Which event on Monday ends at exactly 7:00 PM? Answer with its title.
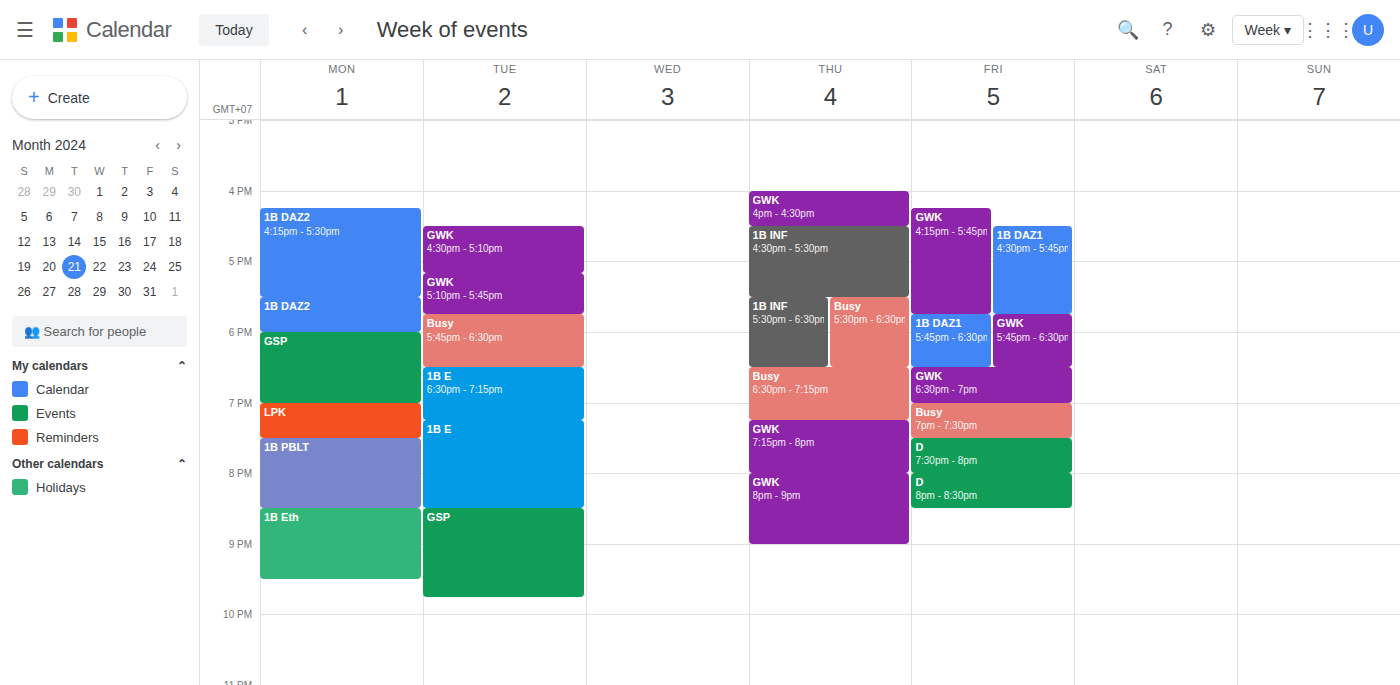
"GSP"